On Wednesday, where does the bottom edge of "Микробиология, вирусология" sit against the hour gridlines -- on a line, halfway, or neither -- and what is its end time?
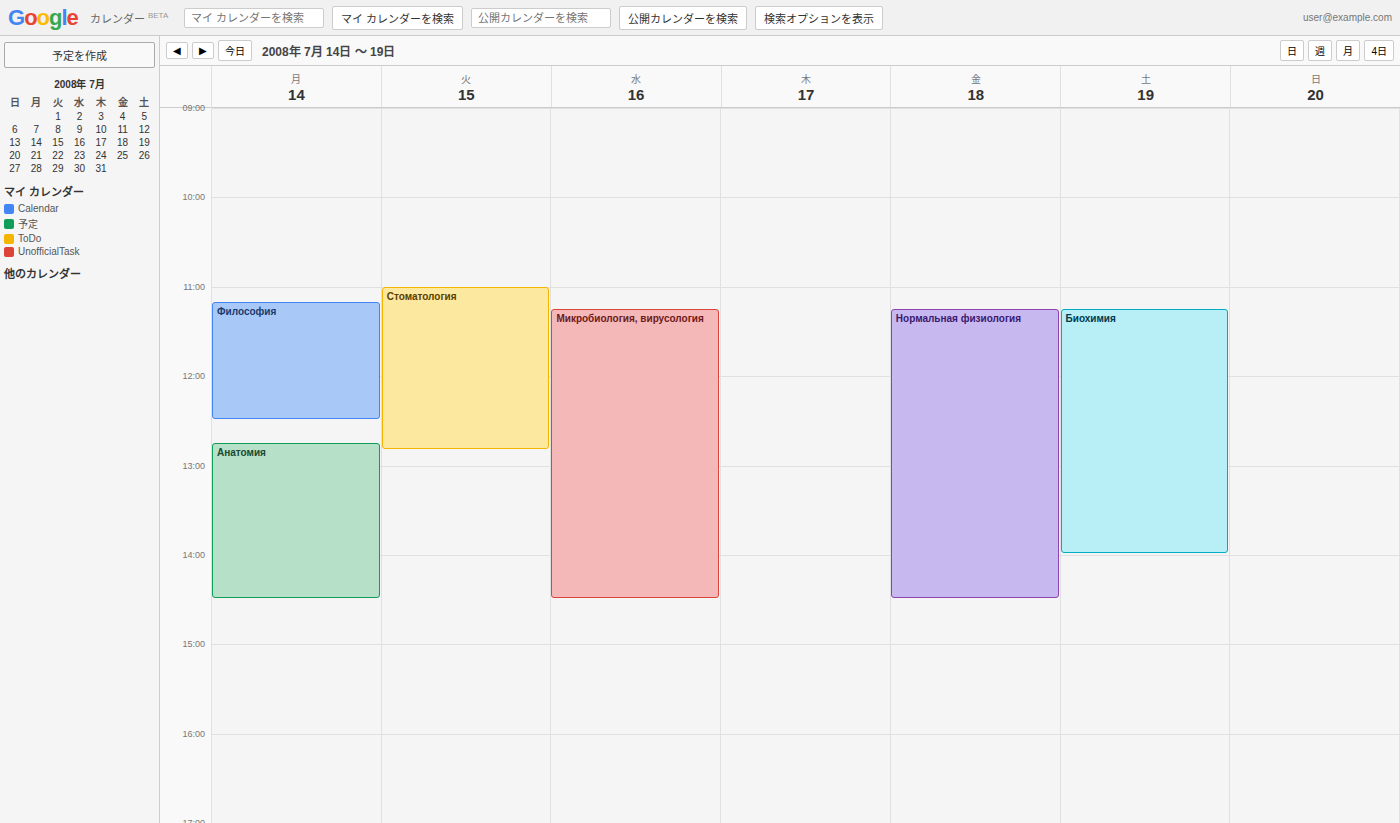
2:30 PM -- halfway between the 2 PM and 3 PM lines.